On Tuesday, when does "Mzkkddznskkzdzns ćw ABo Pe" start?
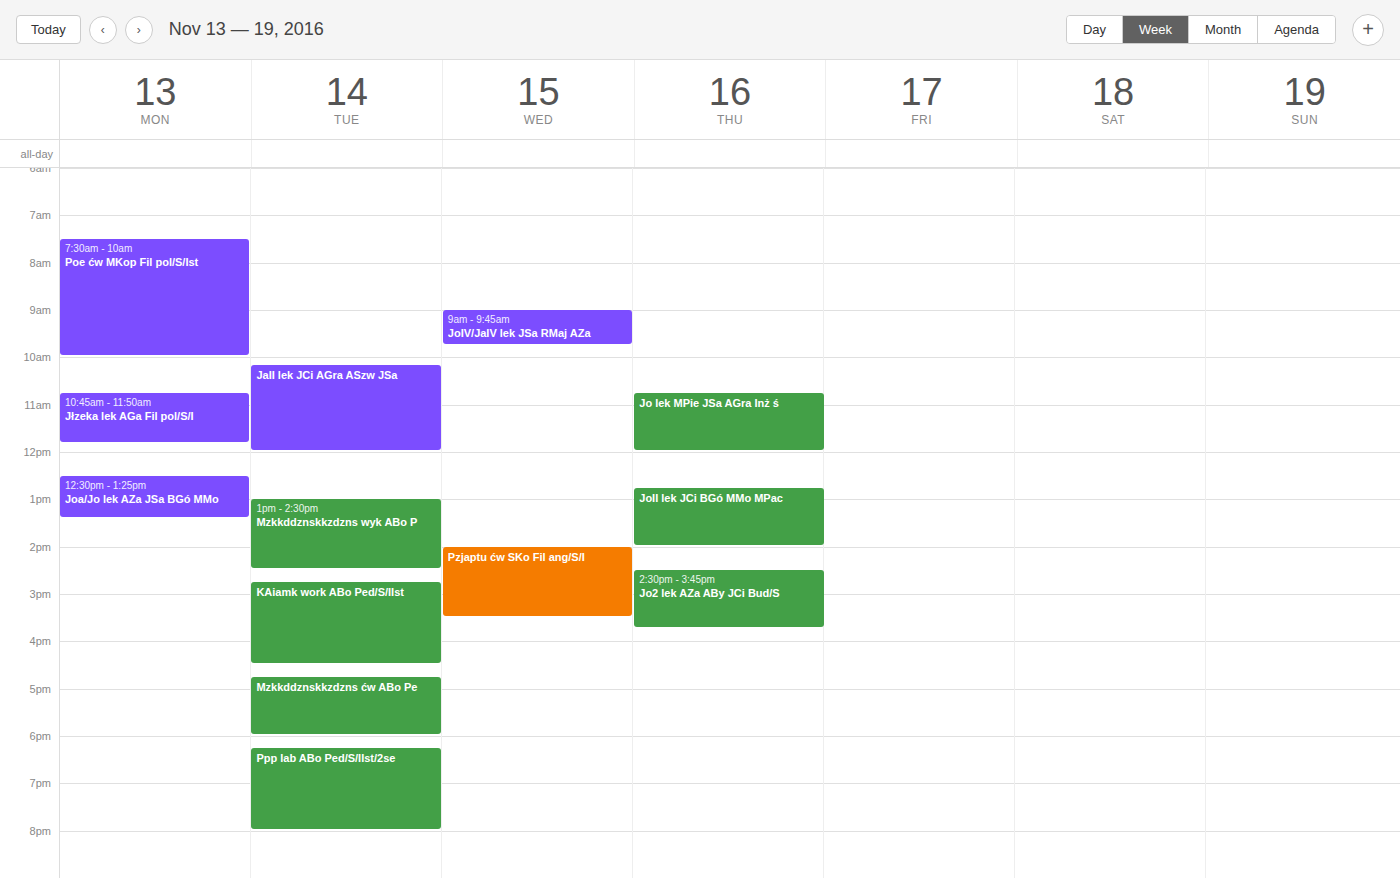
4:45 PM